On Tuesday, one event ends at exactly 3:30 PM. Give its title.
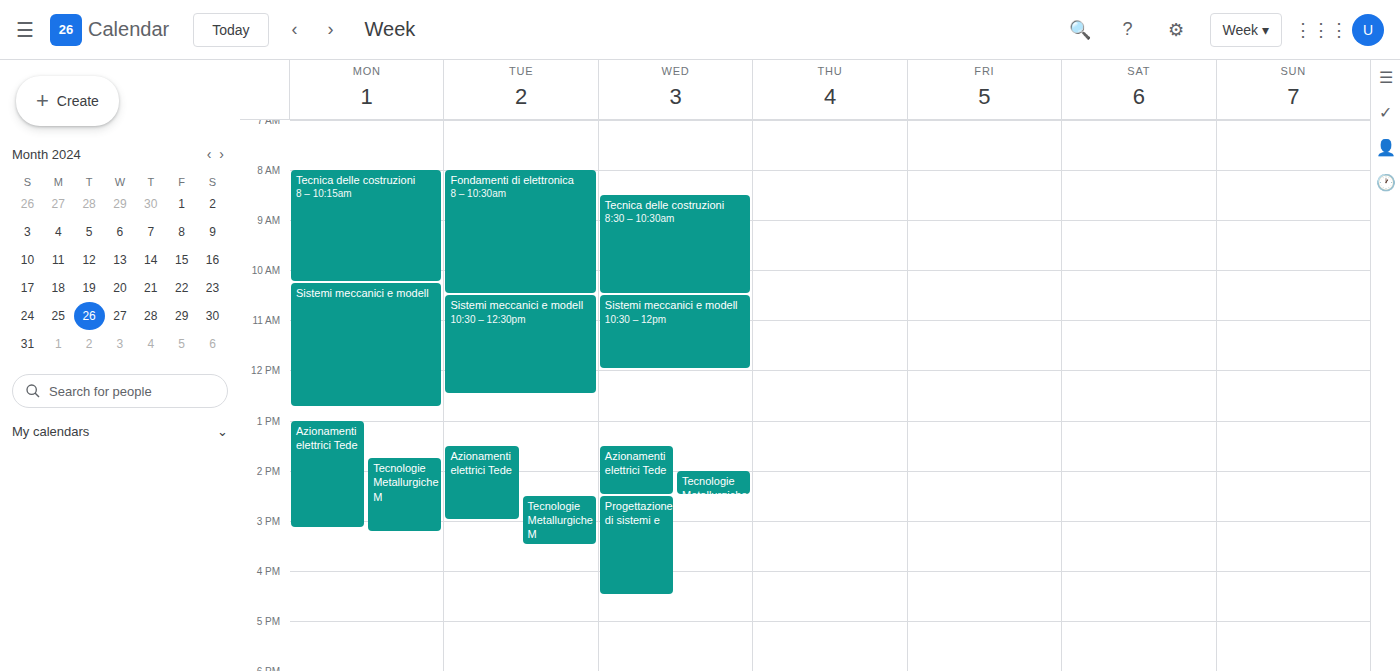
"Tecnologie Metallurgiche M"